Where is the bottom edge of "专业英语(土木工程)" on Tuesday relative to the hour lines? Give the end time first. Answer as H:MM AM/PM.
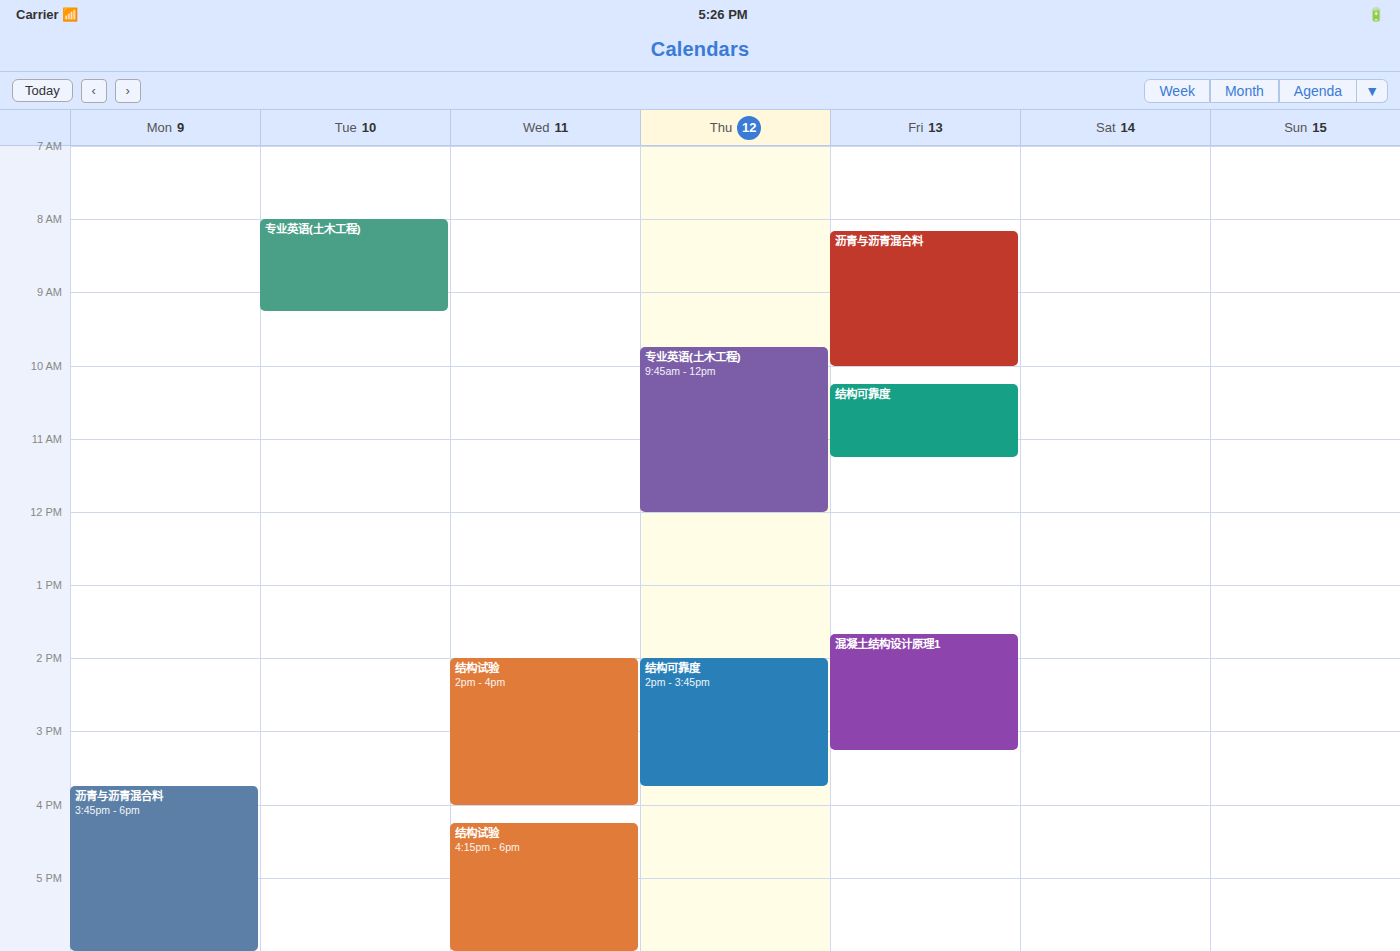
9:15 AM -- neither: a quarter of the way from the 9 AM line to the 10 AM line.